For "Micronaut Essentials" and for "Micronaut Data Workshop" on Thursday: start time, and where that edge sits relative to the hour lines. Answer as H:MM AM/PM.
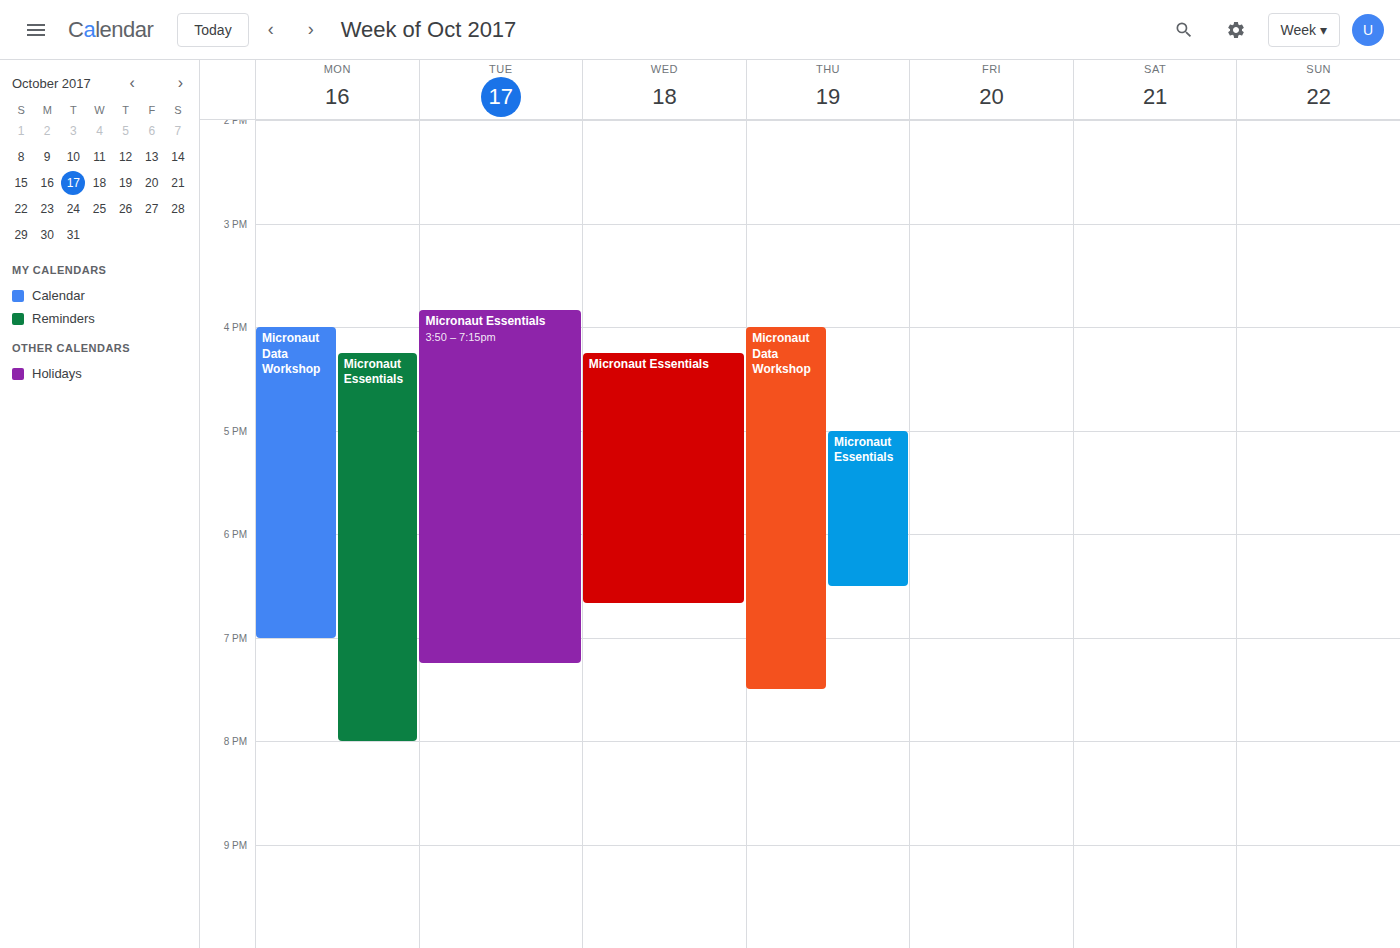
"Micronaut Essentials": 5:00 PM, exactly on the 5 PM line. "Micronaut Data Workshop": 4:00 PM, exactly on the 4 PM line.